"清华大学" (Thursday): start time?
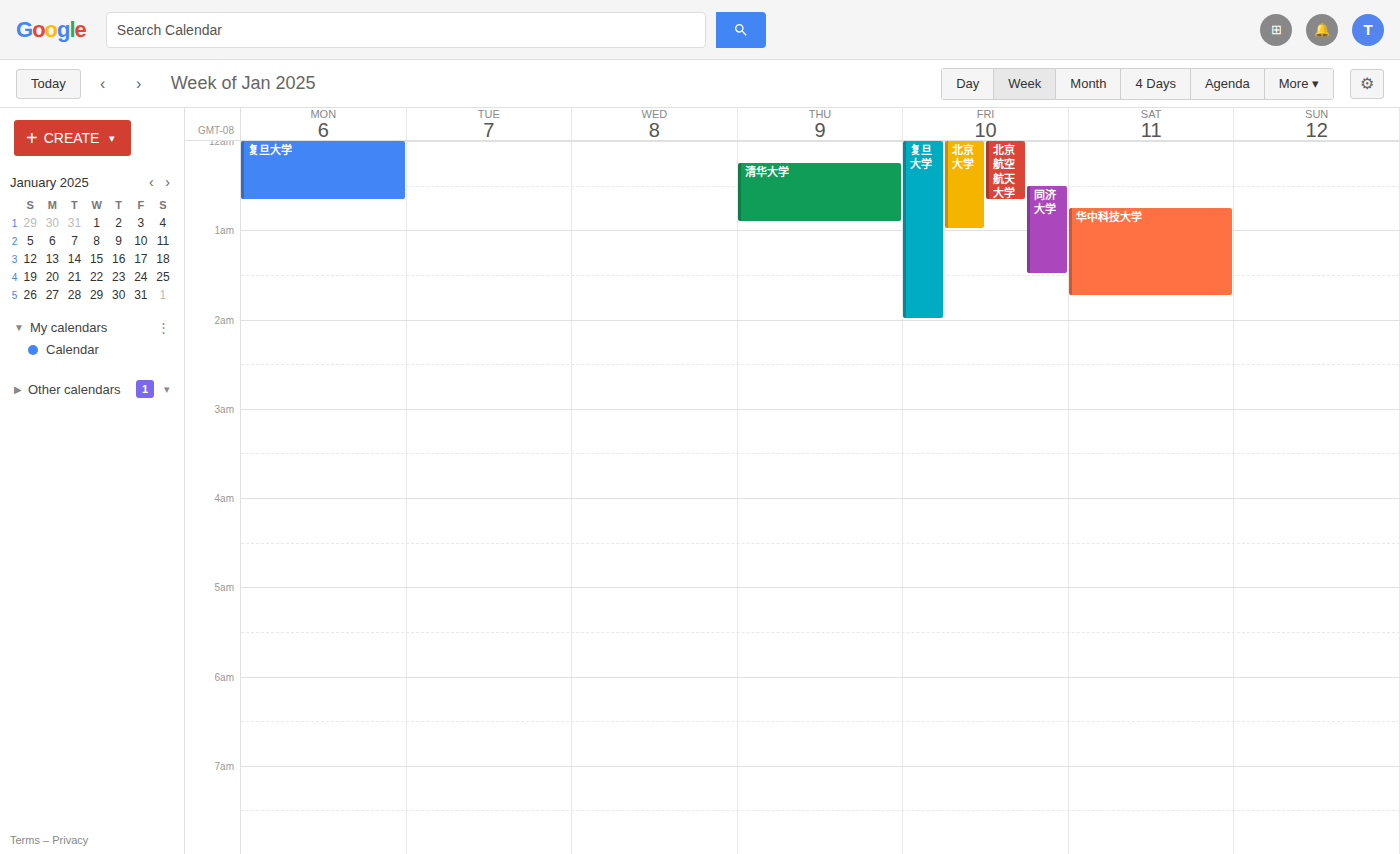
12:15 AM